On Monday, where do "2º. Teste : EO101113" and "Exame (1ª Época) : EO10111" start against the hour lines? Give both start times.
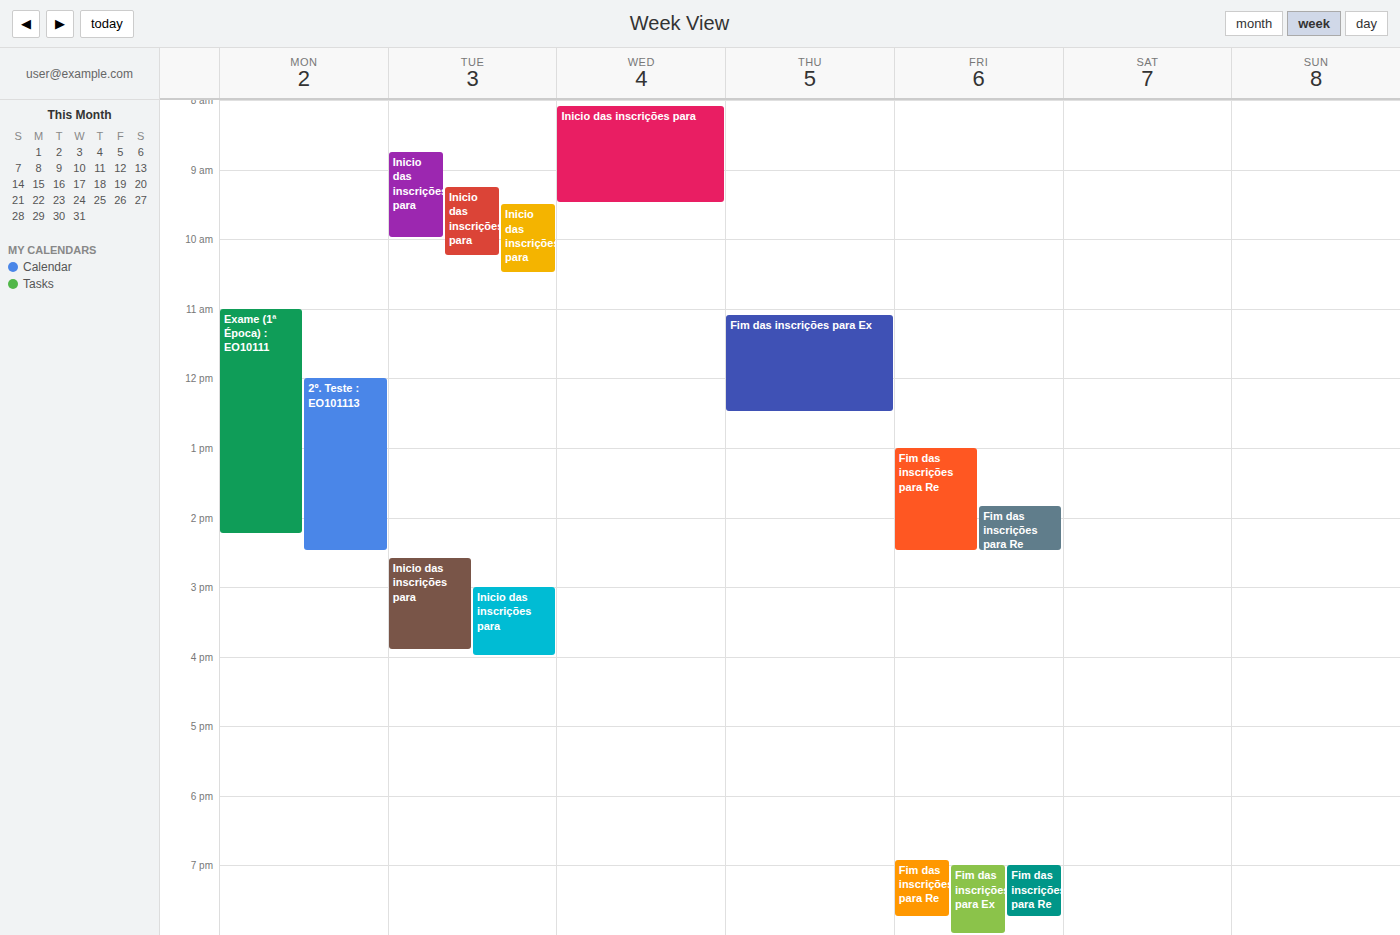
"2º. Teste : EO101113": 12:00 PM, exactly on the 12 PM line. "Exame (1ª Época) : EO10111": 11:00 AM, exactly on the 11 AM line.